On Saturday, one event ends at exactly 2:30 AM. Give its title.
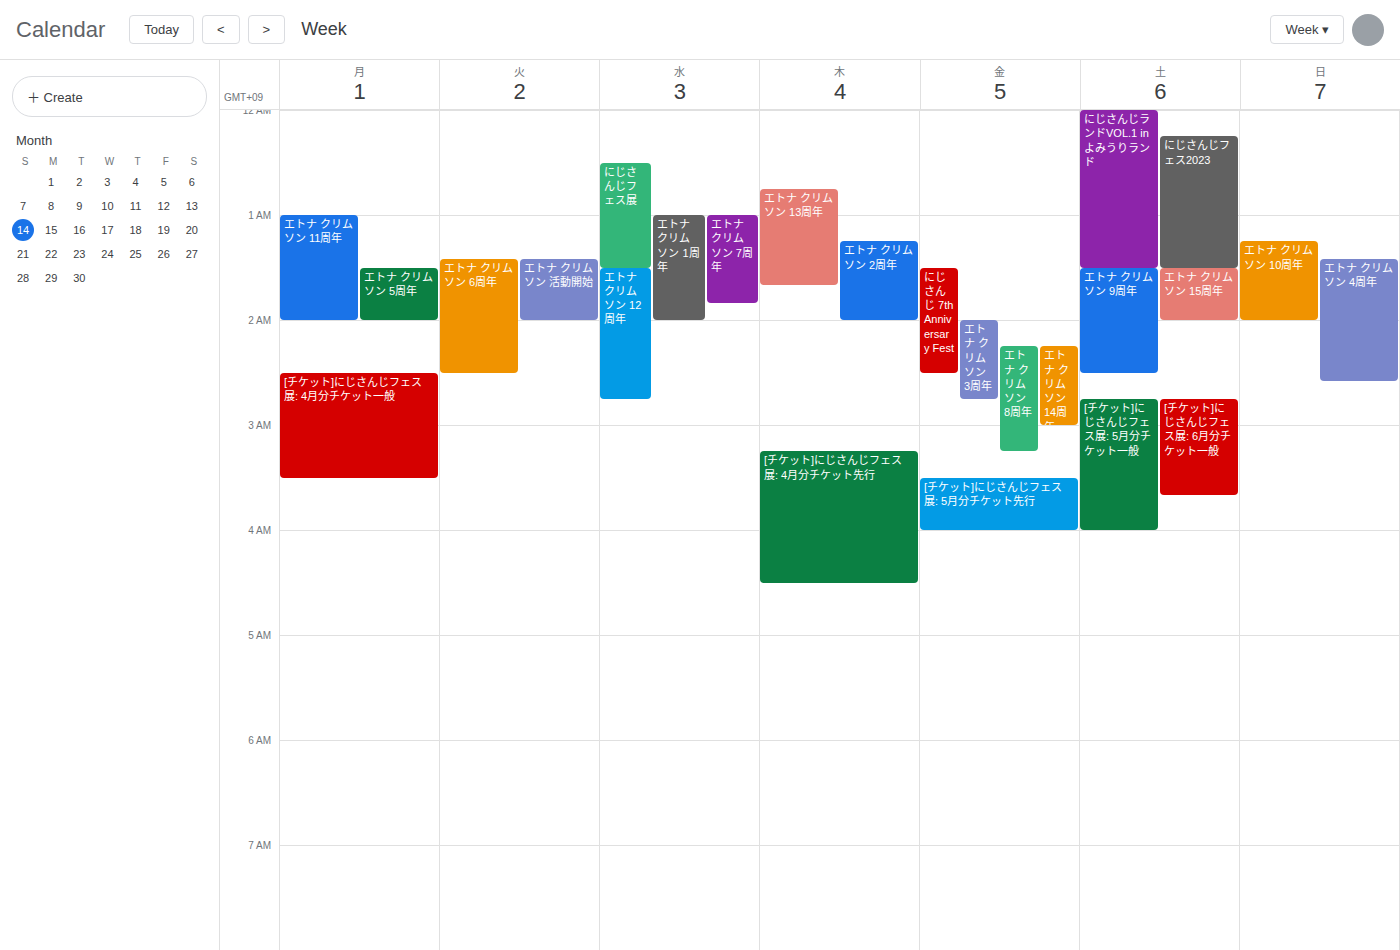
"エトナ クリムソン 9周年"